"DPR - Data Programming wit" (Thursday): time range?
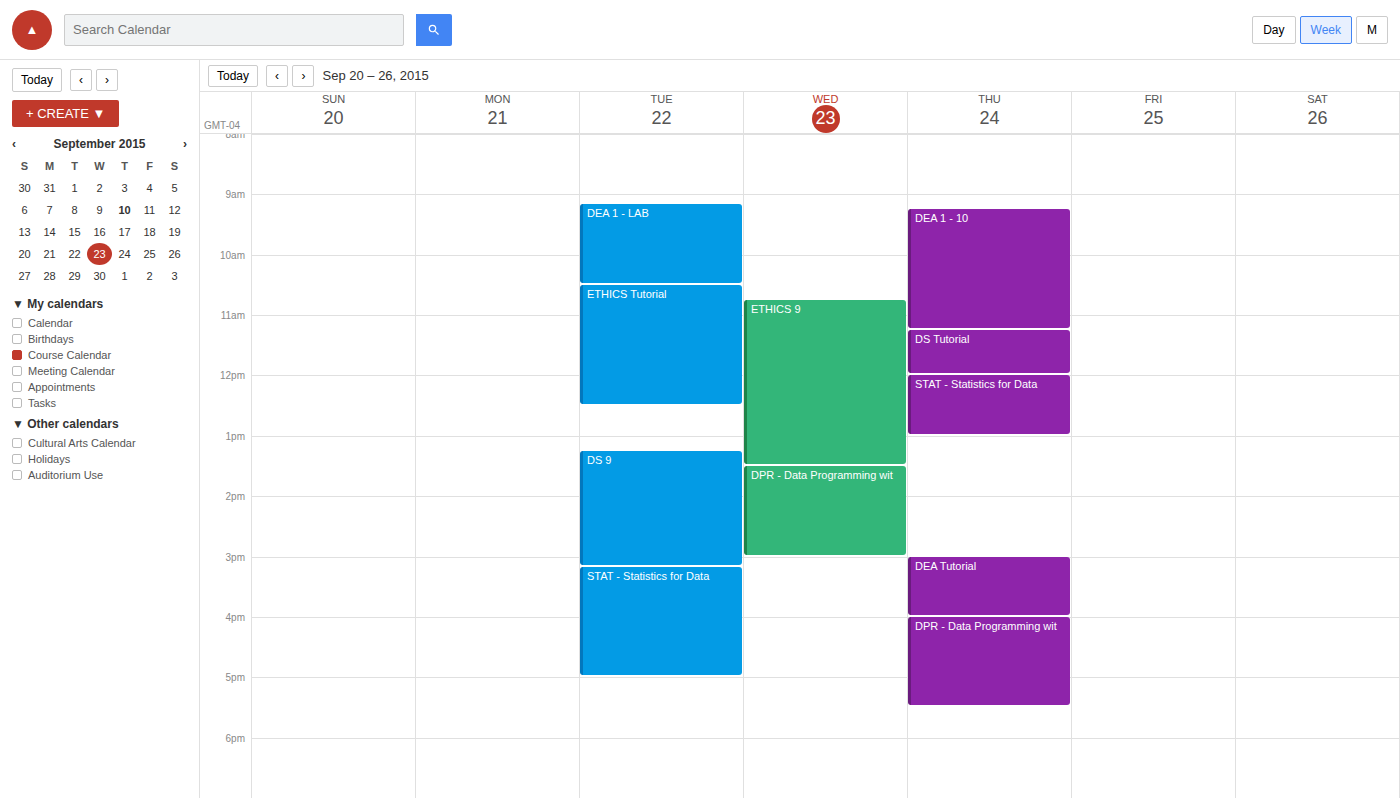
4:00 PM to 5:30 PM